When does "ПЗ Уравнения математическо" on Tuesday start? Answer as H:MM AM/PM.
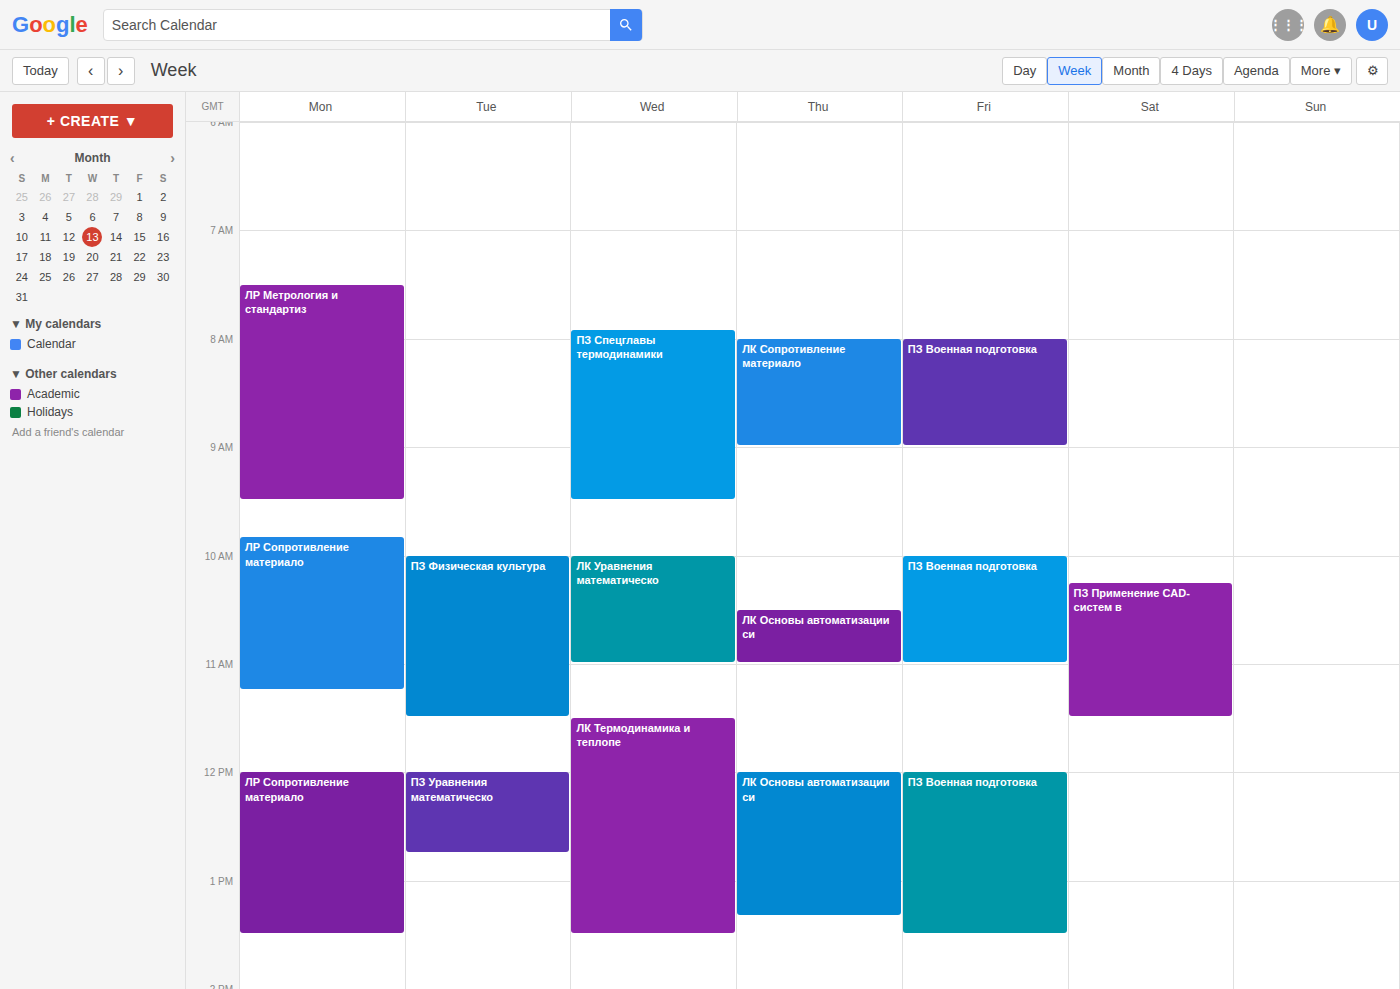
12:00 PM